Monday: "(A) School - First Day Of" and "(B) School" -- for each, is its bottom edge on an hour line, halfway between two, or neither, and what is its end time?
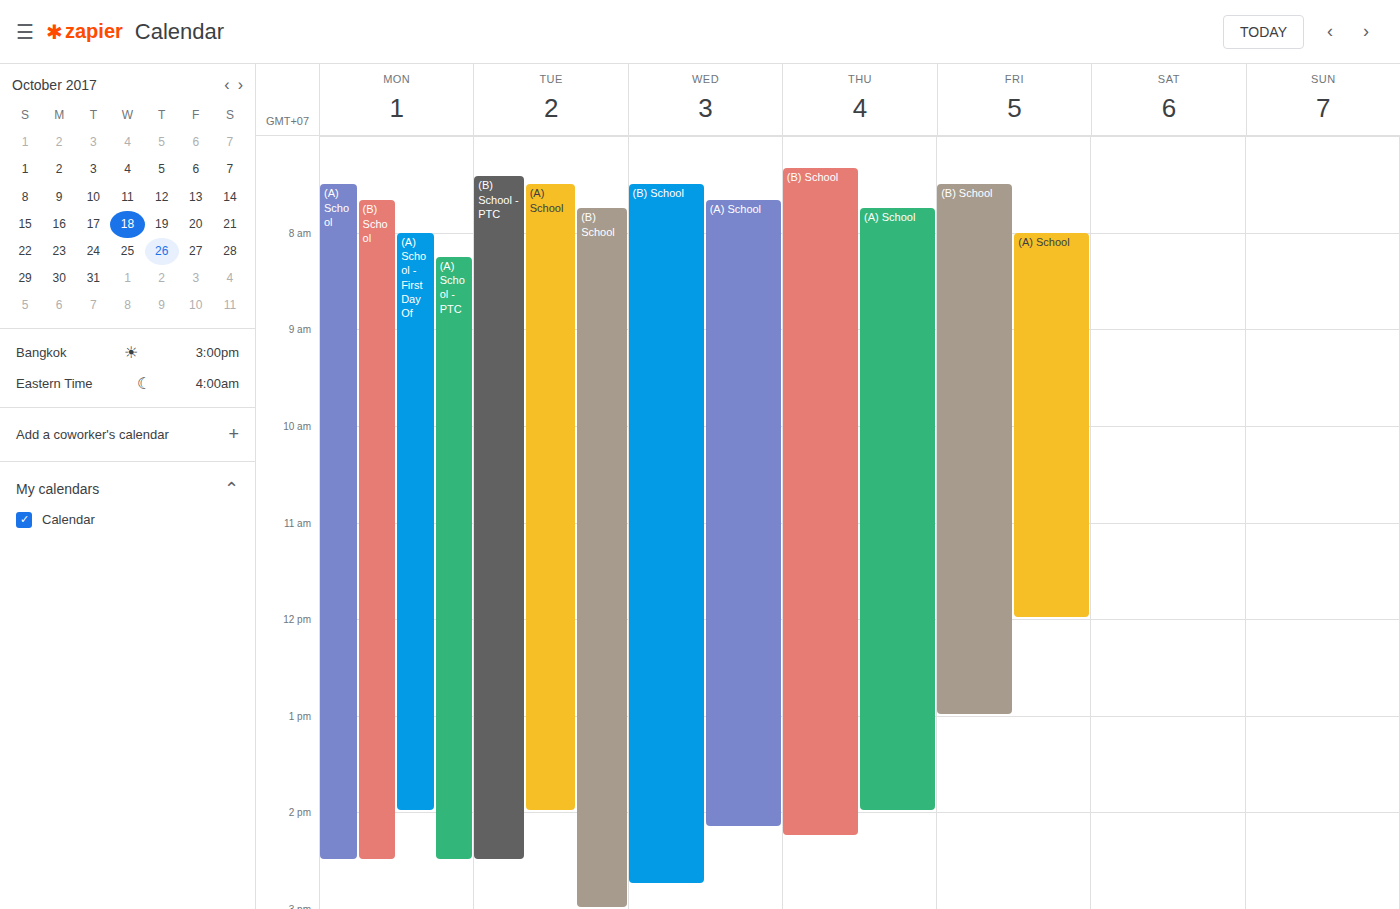
"(A) School - First Day Of": 2:00 PM, exactly on the 2 PM line. "(B) School": 2:30 PM, halfway between the 2 PM and 3 PM lines.